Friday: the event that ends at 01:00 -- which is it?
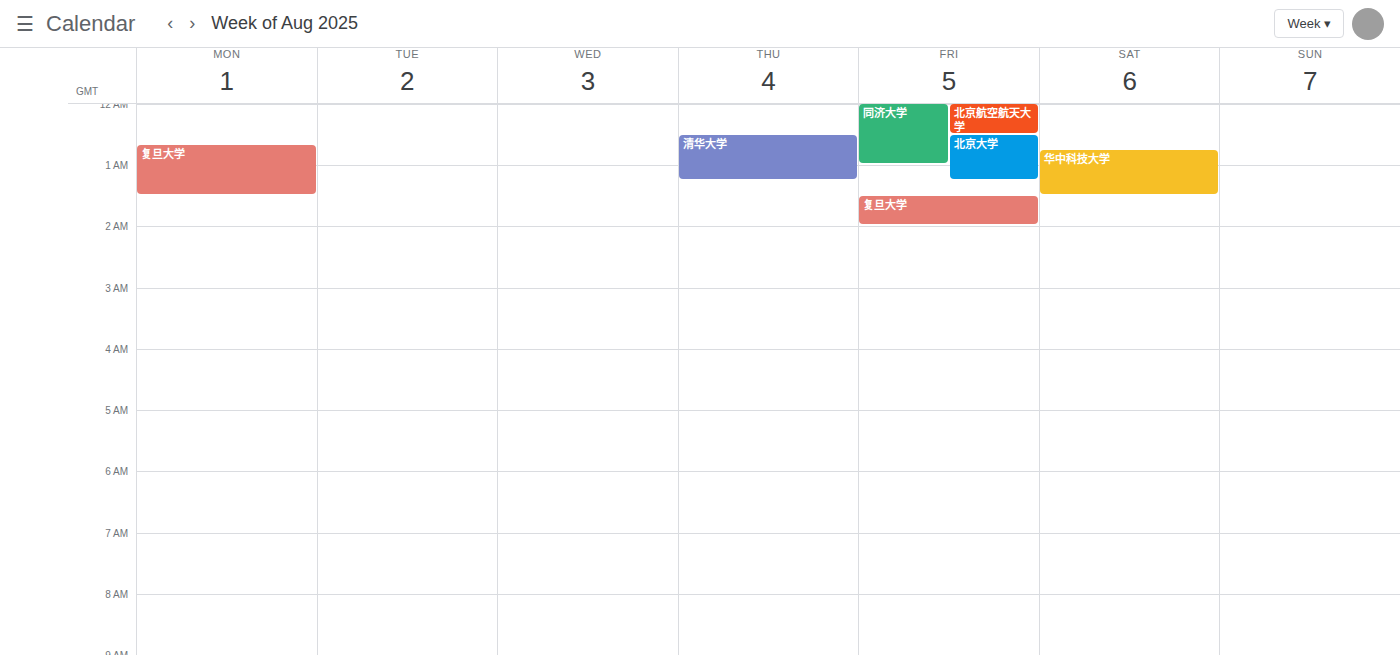
"同济大学"